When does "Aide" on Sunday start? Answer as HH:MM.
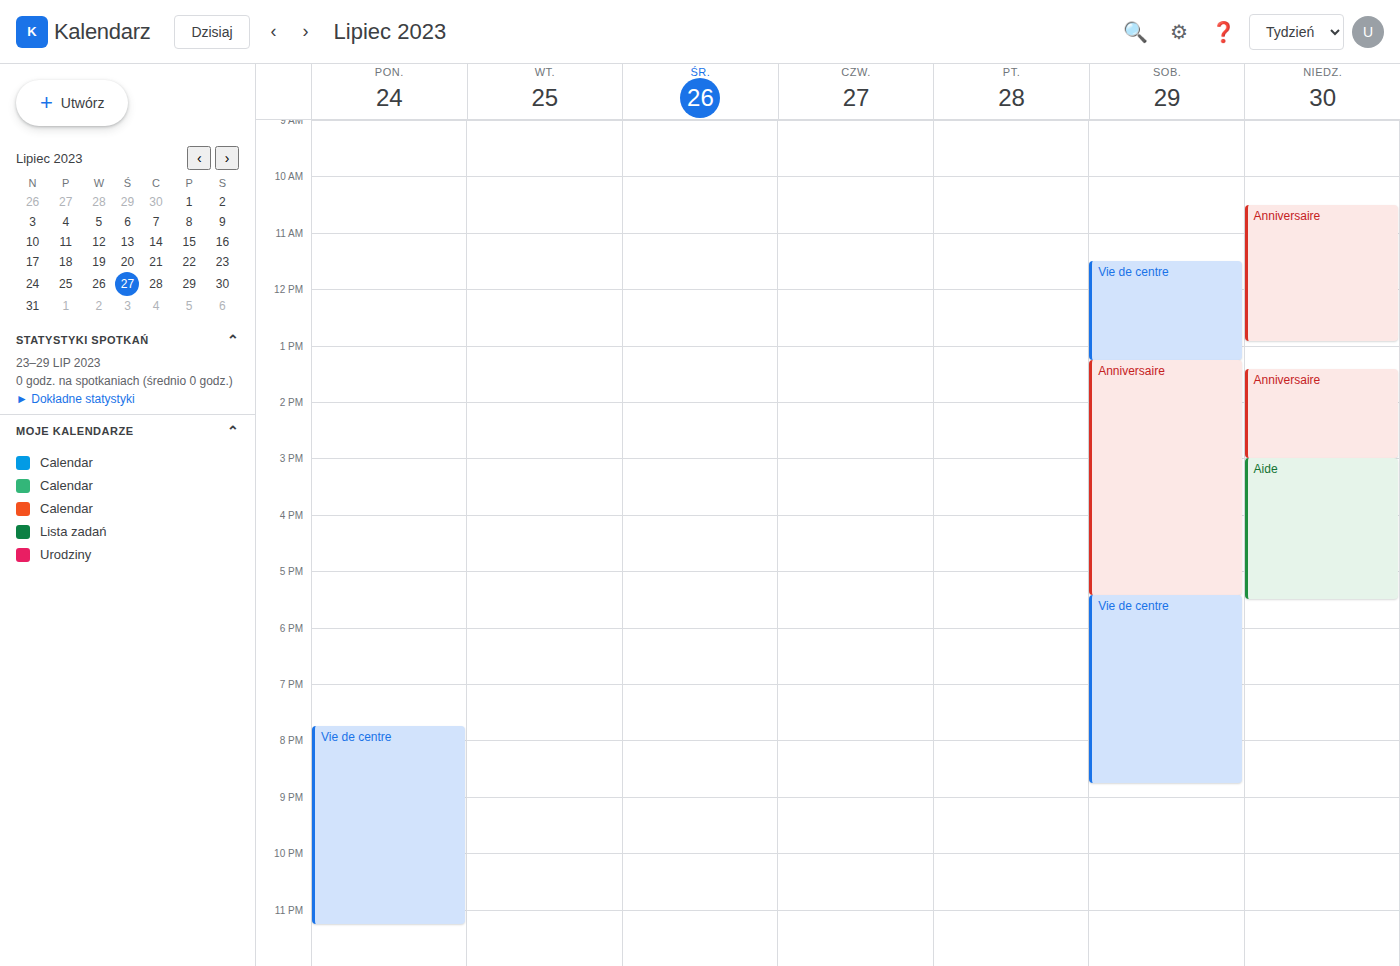
15:00